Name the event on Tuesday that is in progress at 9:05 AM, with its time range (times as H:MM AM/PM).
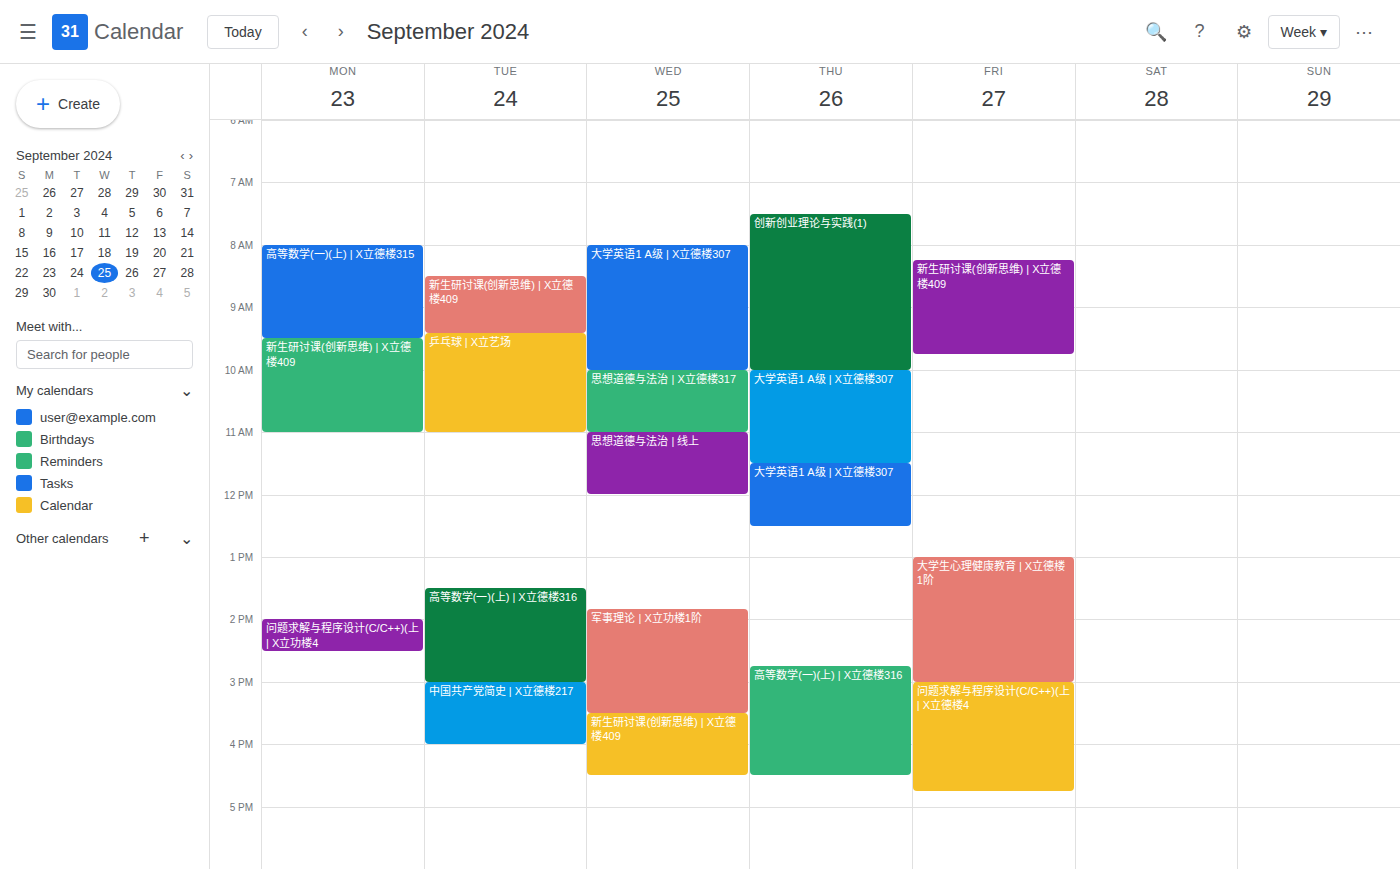
"新生研讨课(创新思维) | X立德楼409", 8:30 AM to 9:25 AM